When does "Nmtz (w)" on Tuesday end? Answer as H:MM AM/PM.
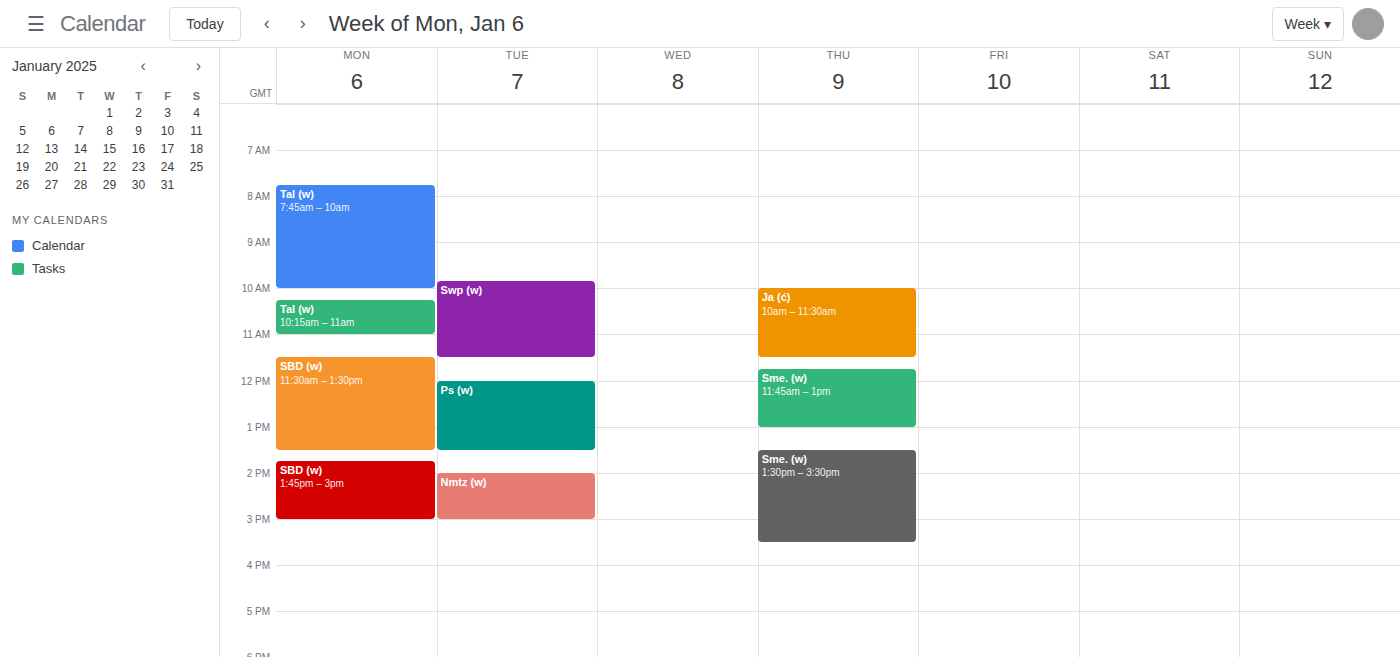
3:00 PM